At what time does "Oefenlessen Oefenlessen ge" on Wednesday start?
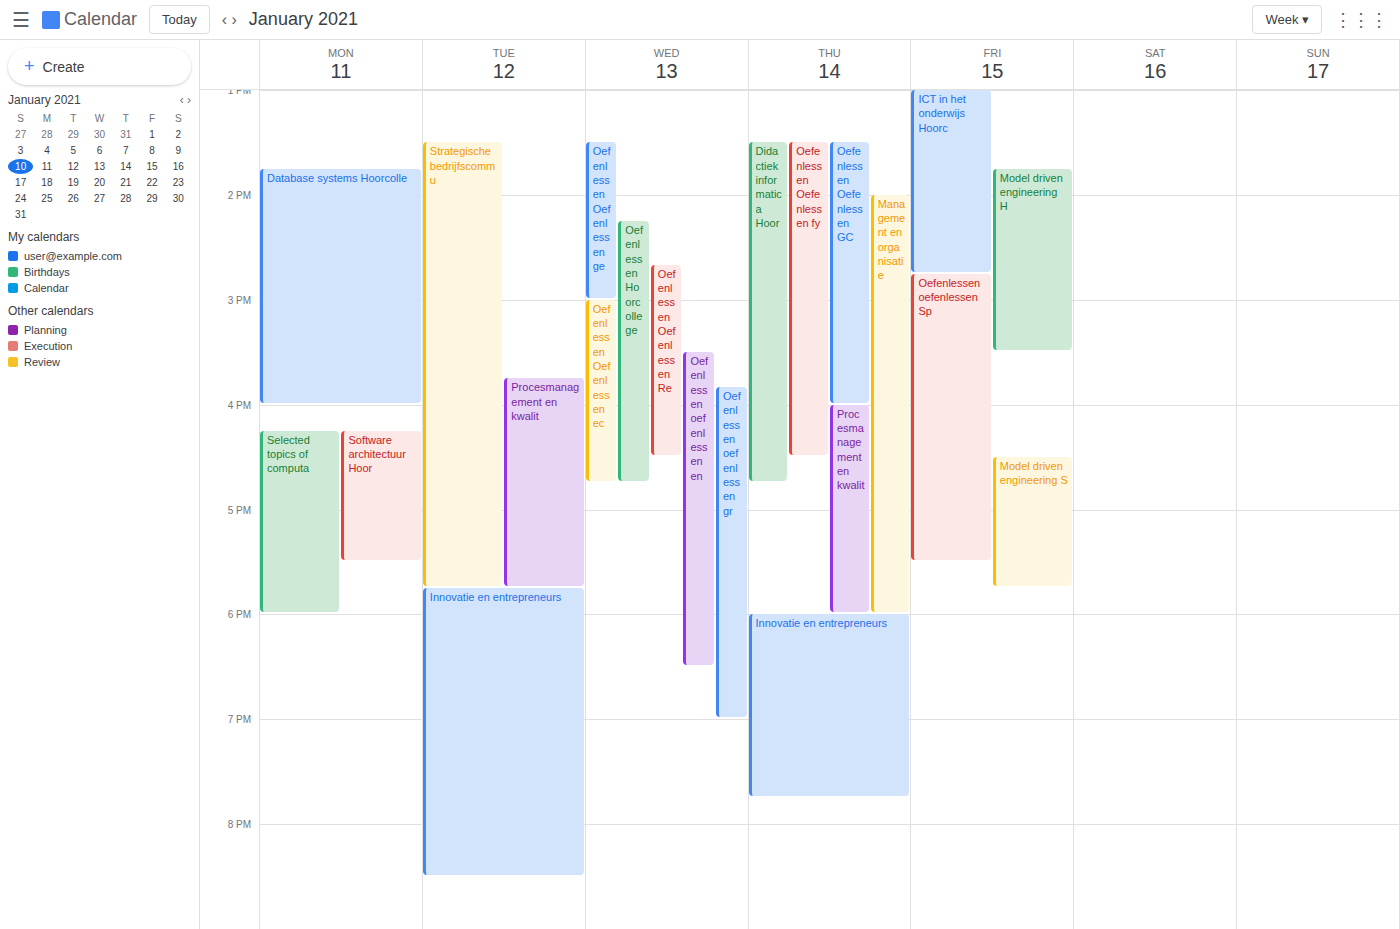
1:30 PM